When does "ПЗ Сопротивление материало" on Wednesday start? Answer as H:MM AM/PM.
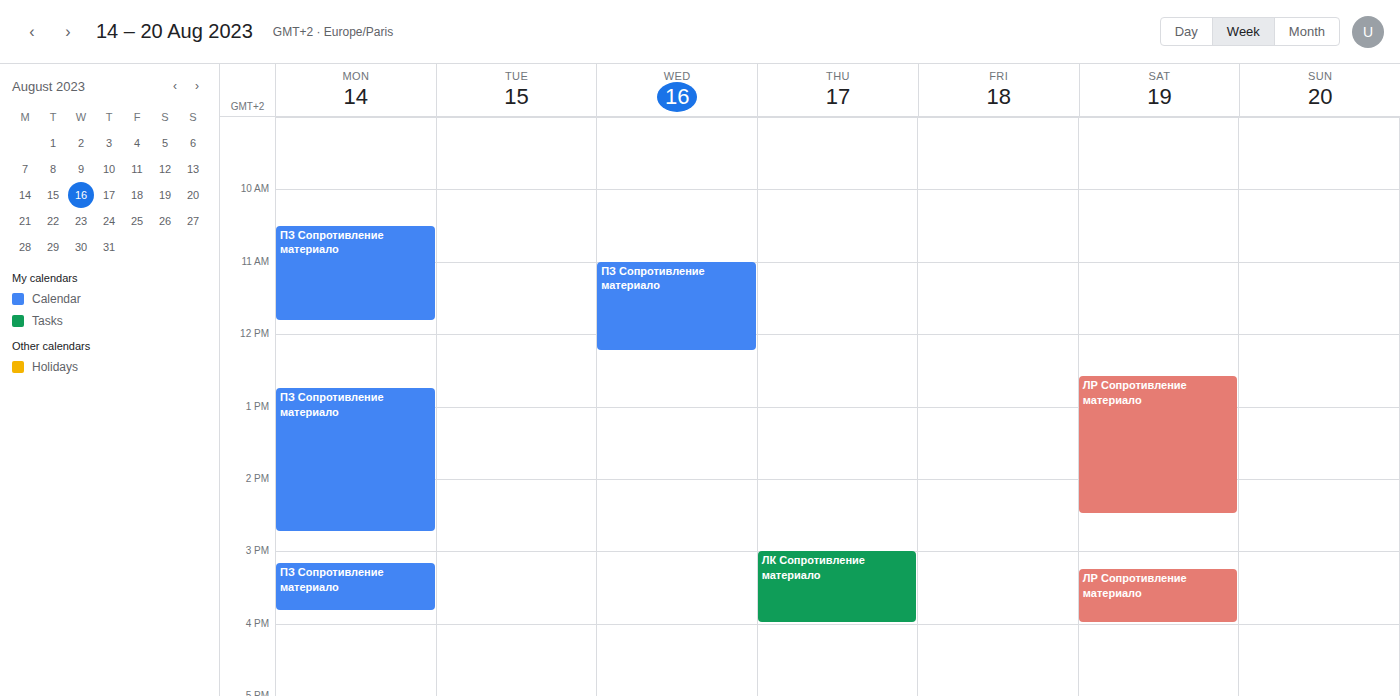
11:00 AM